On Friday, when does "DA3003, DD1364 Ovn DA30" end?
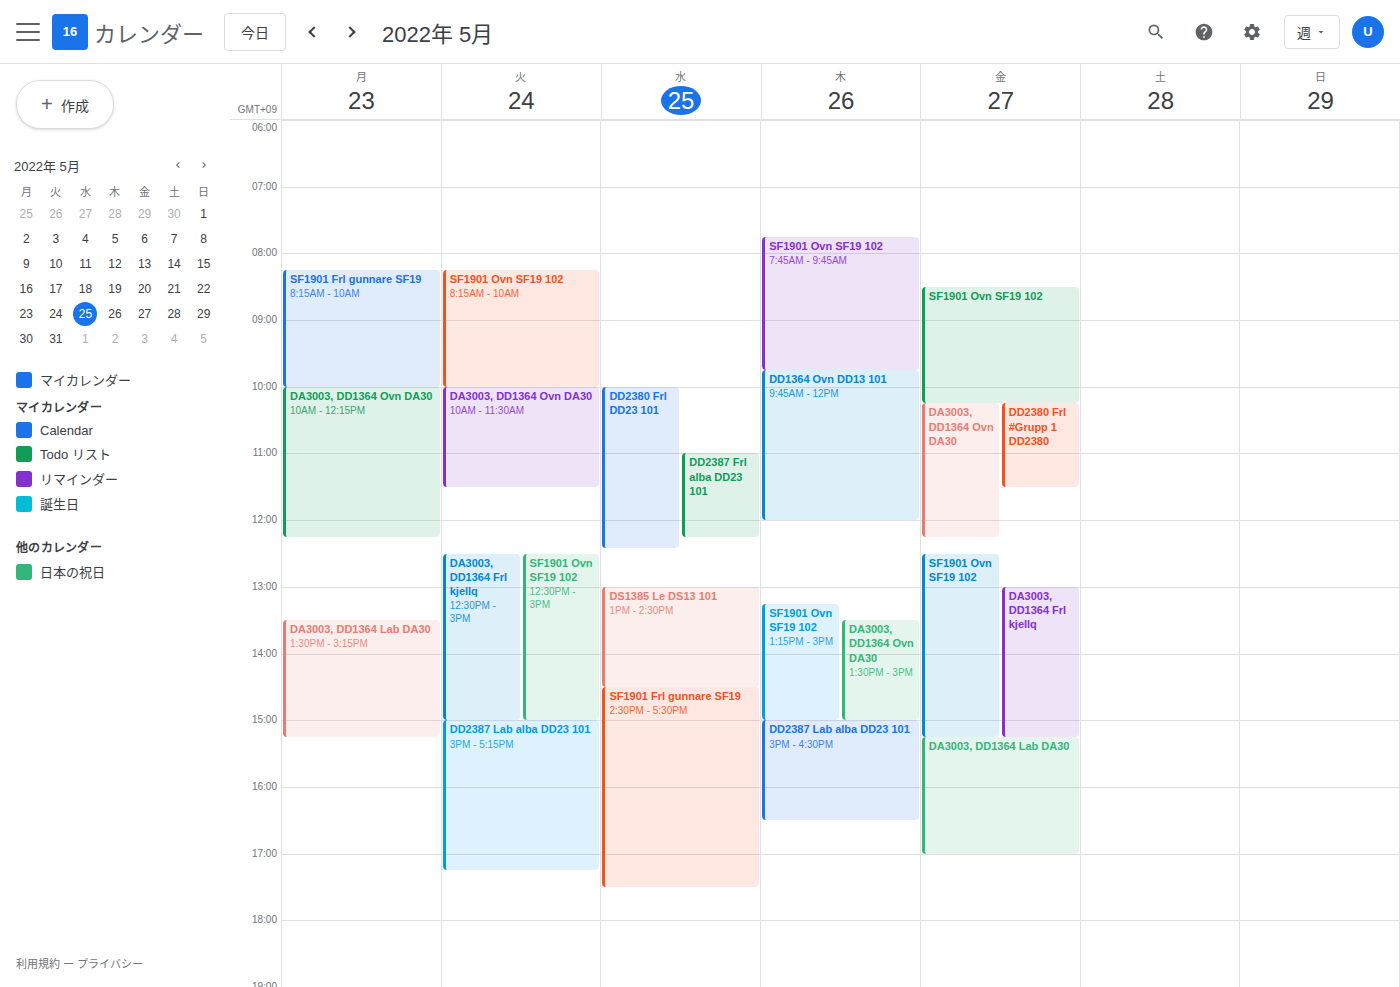
12:15 PM